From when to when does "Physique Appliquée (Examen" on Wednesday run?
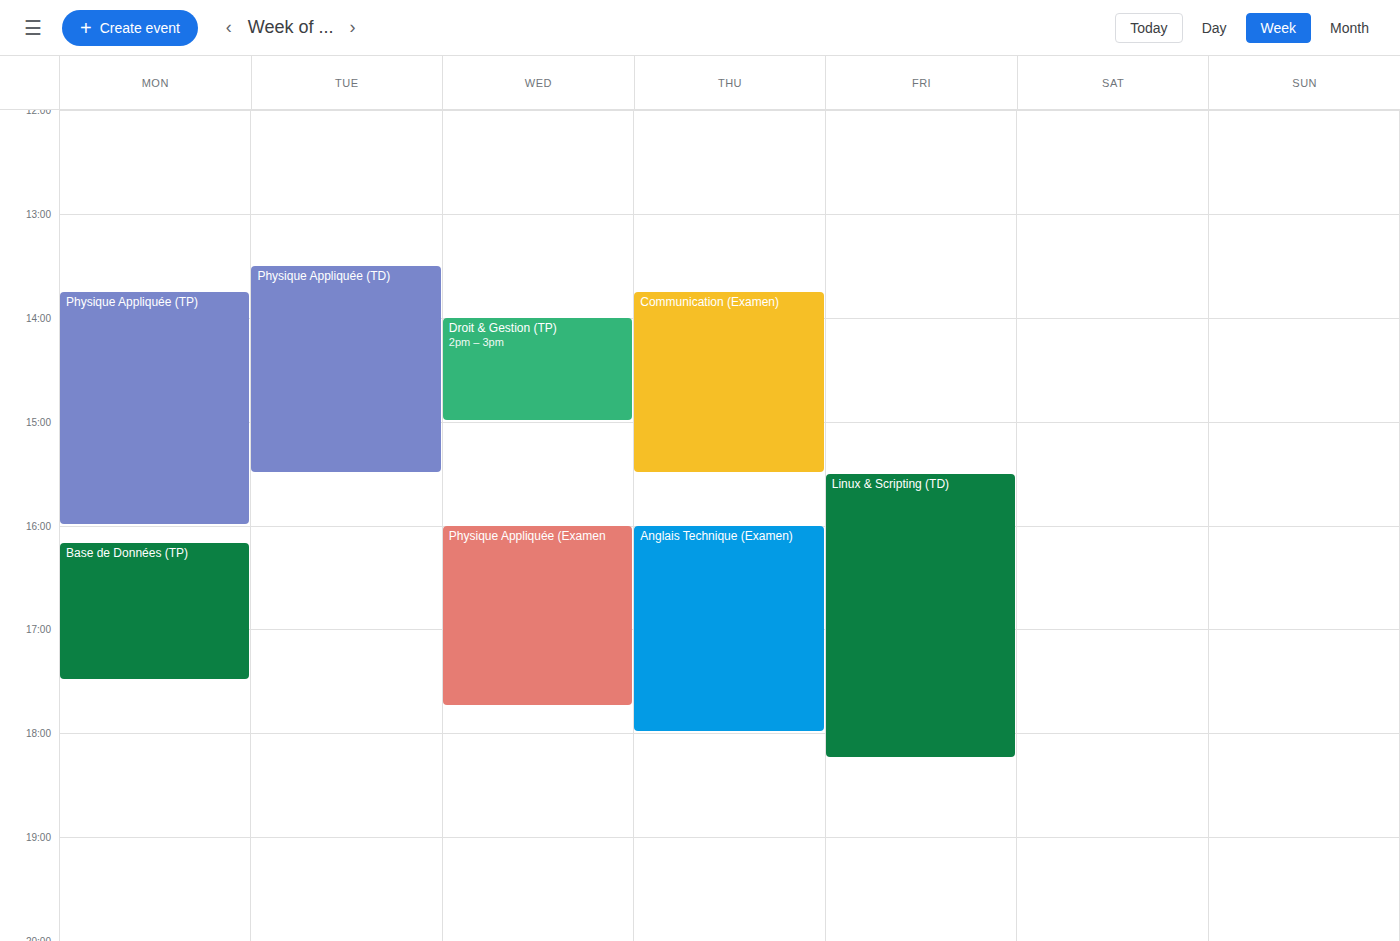
4:00 PM to 5:45 PM